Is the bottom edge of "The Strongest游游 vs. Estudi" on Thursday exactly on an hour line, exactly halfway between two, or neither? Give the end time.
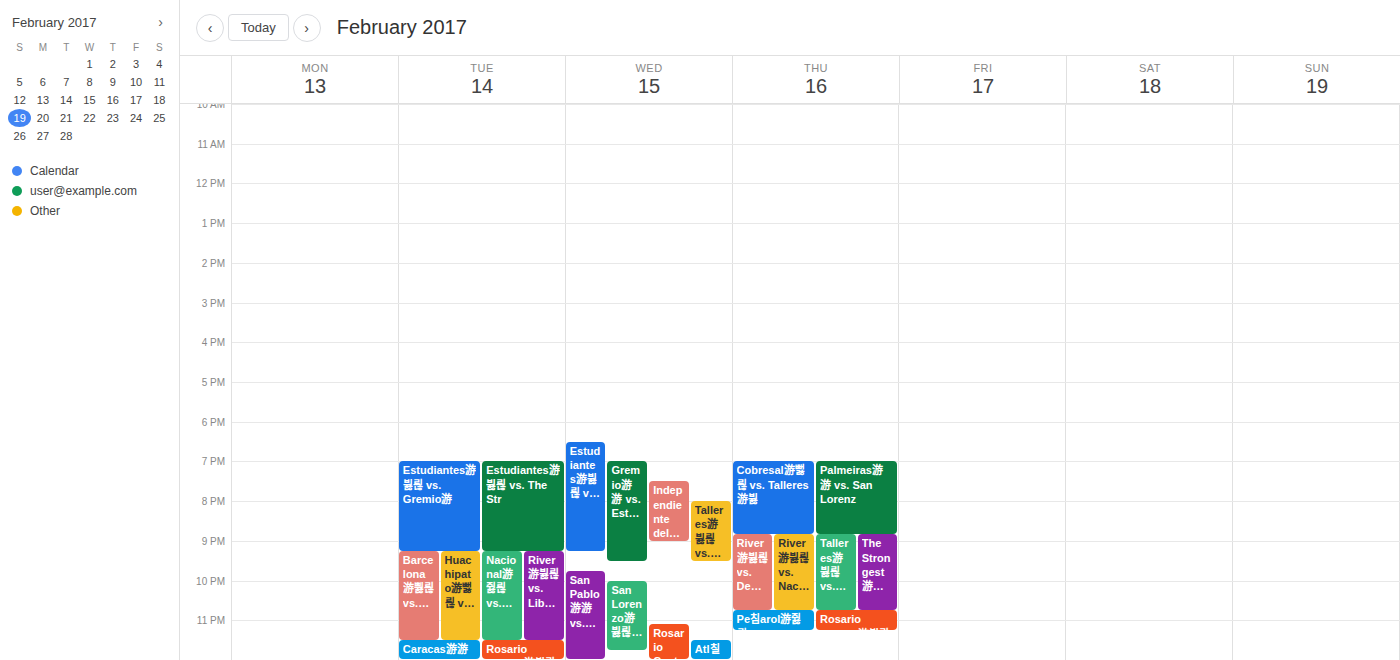
10:45 PM -- neither: three quarters of the way from the 10 PM line to the 11 PM line.